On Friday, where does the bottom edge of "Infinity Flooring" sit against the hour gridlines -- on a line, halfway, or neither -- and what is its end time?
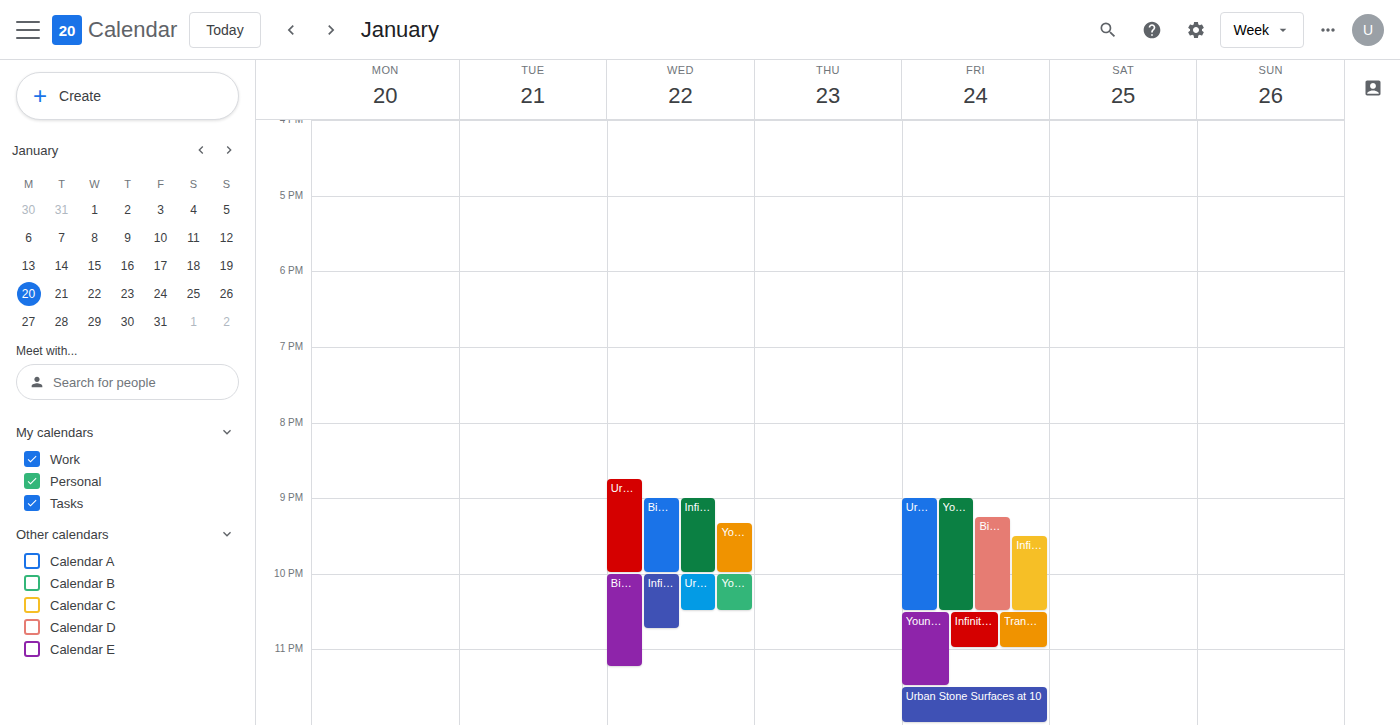
11:00 PM -- exactly on the 11 PM line.